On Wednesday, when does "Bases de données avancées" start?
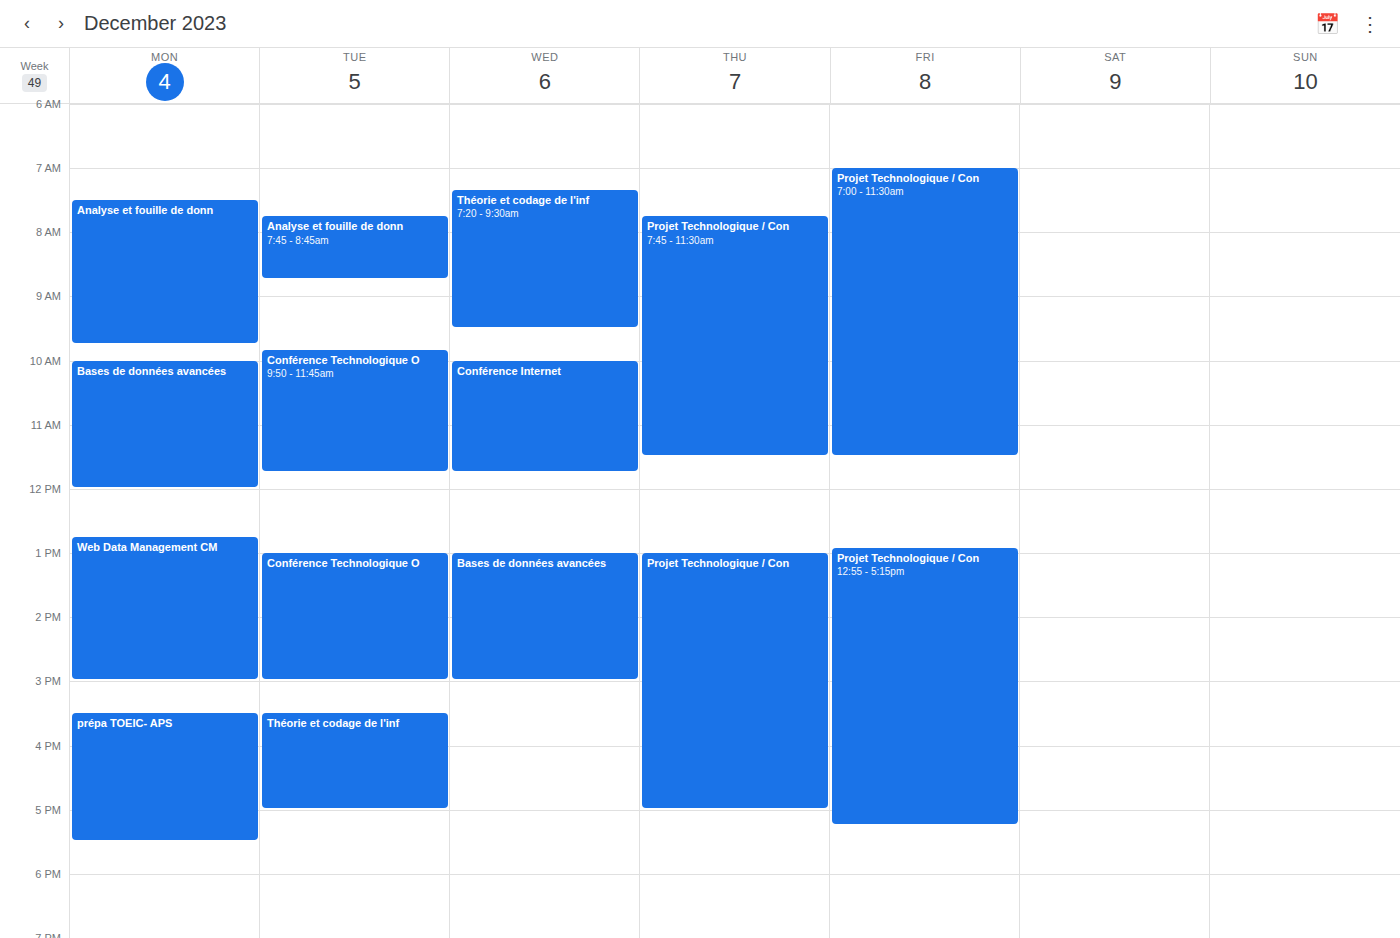
1:00 PM